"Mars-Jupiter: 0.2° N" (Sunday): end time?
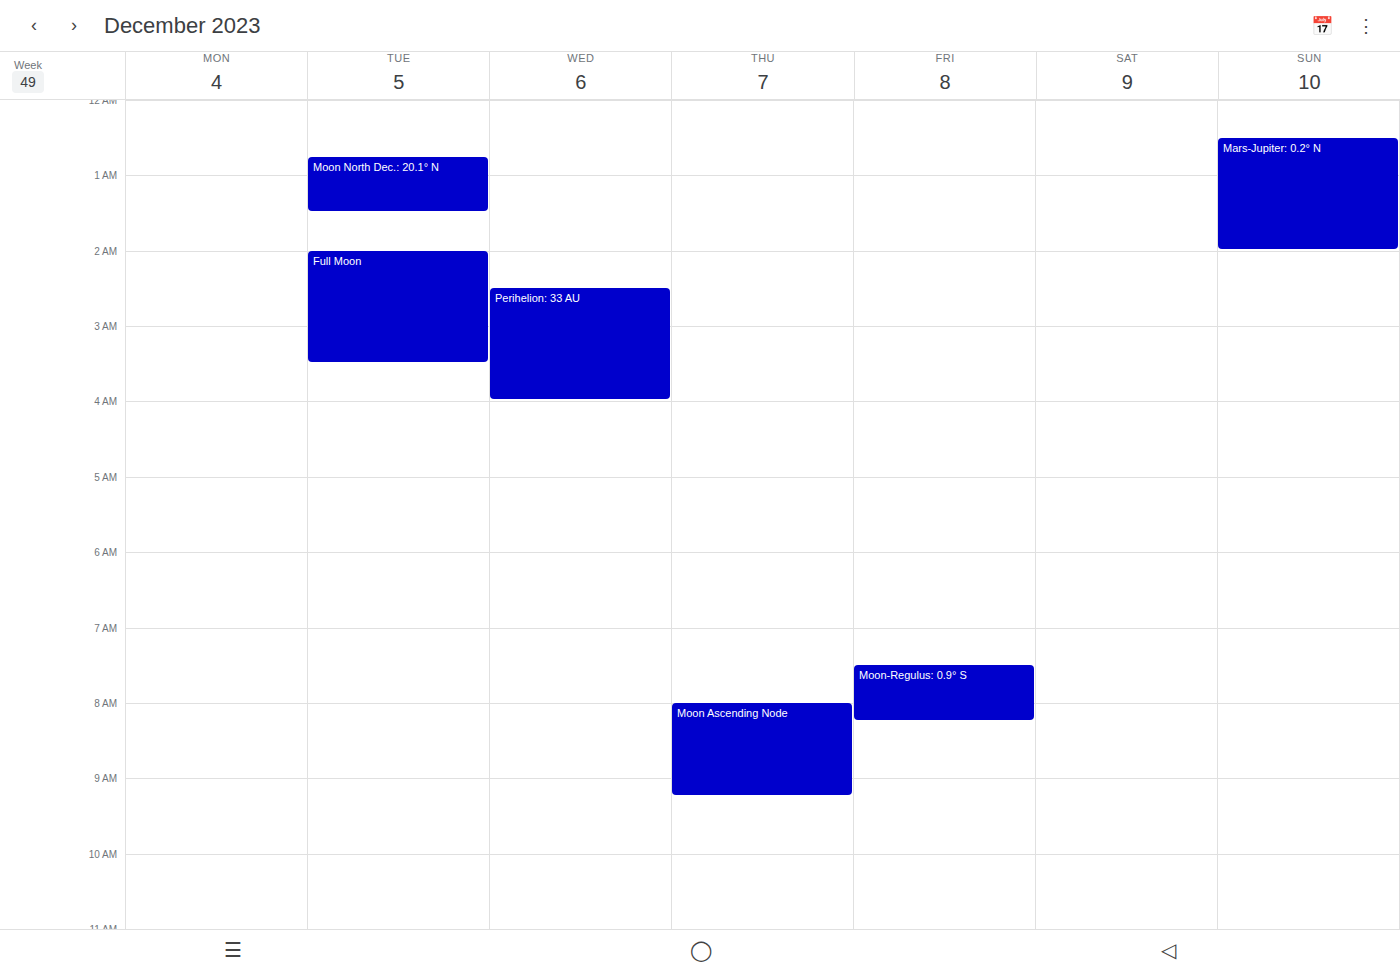
2:00 AM